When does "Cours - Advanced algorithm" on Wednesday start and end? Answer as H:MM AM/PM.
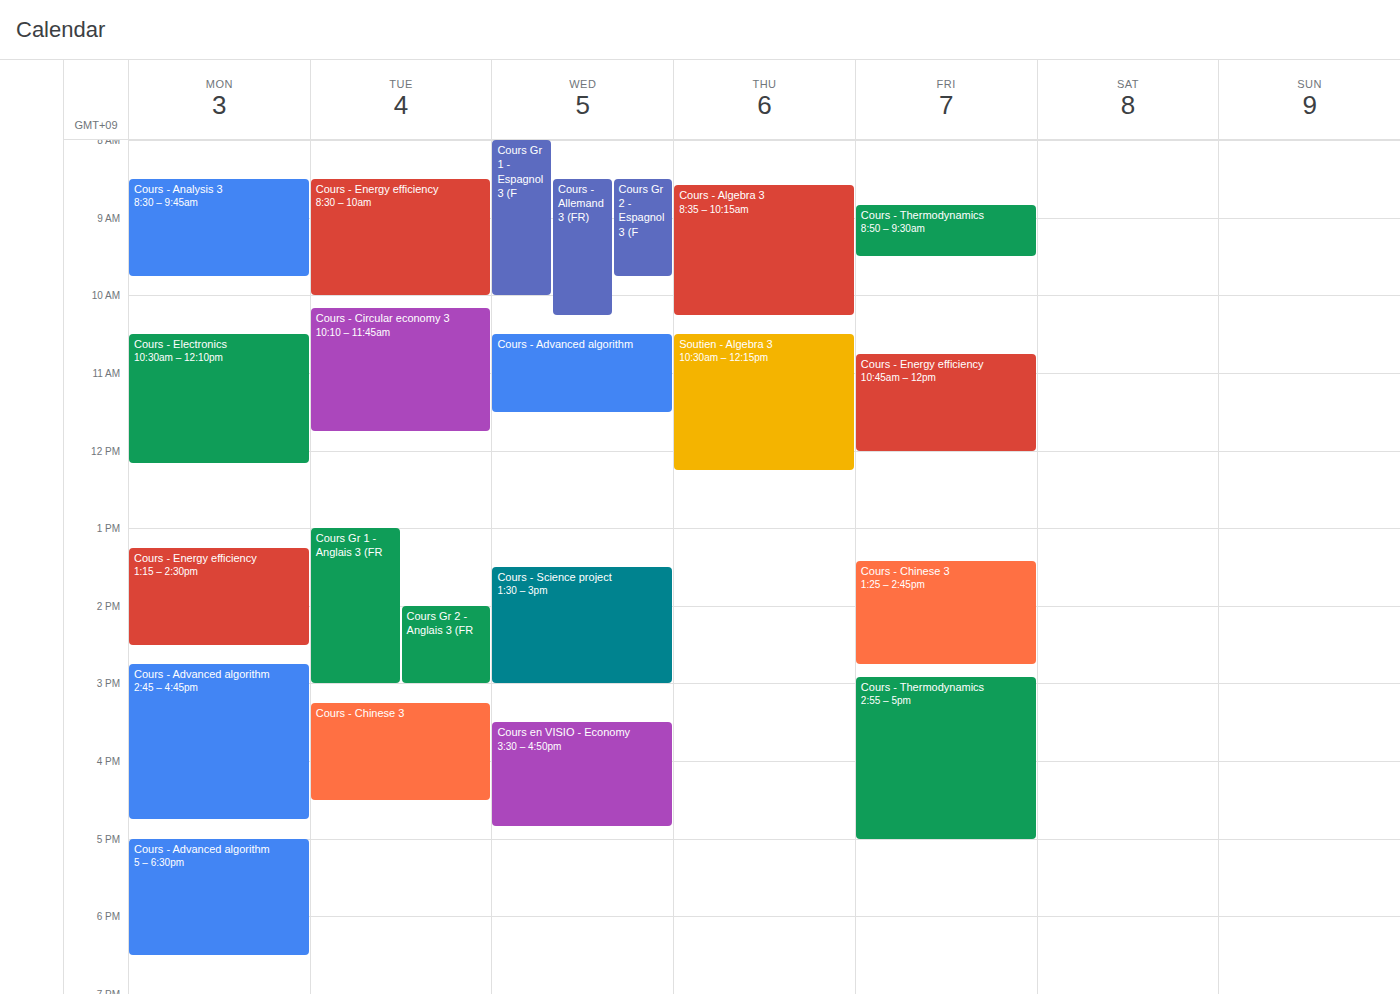
10:30 AM to 11:30 AM